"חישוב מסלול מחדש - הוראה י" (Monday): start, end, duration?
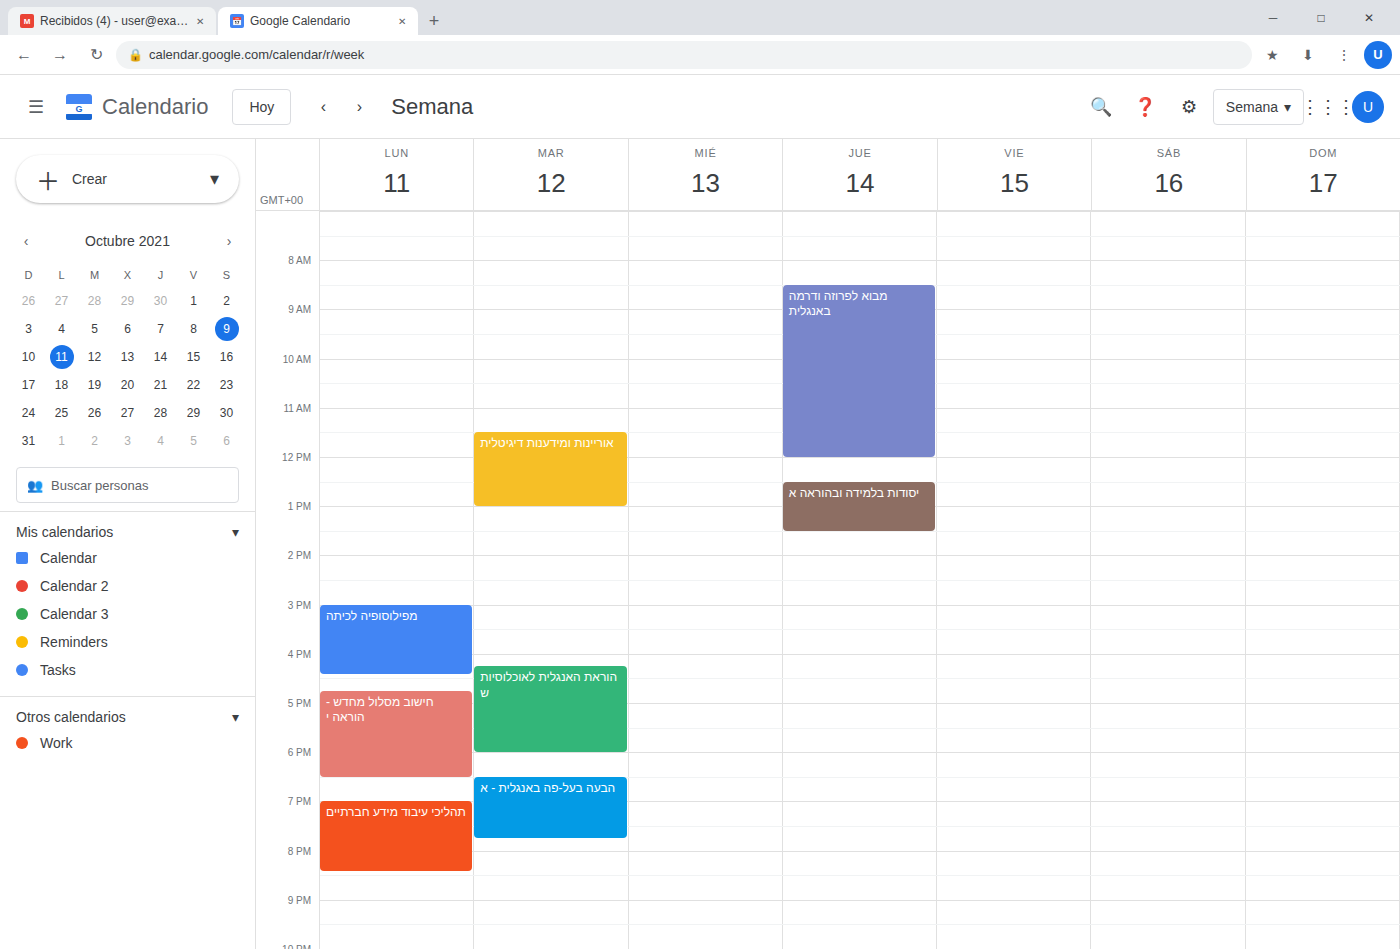
4:45 PM to 6:30 PM, 1 hour 45 minutes